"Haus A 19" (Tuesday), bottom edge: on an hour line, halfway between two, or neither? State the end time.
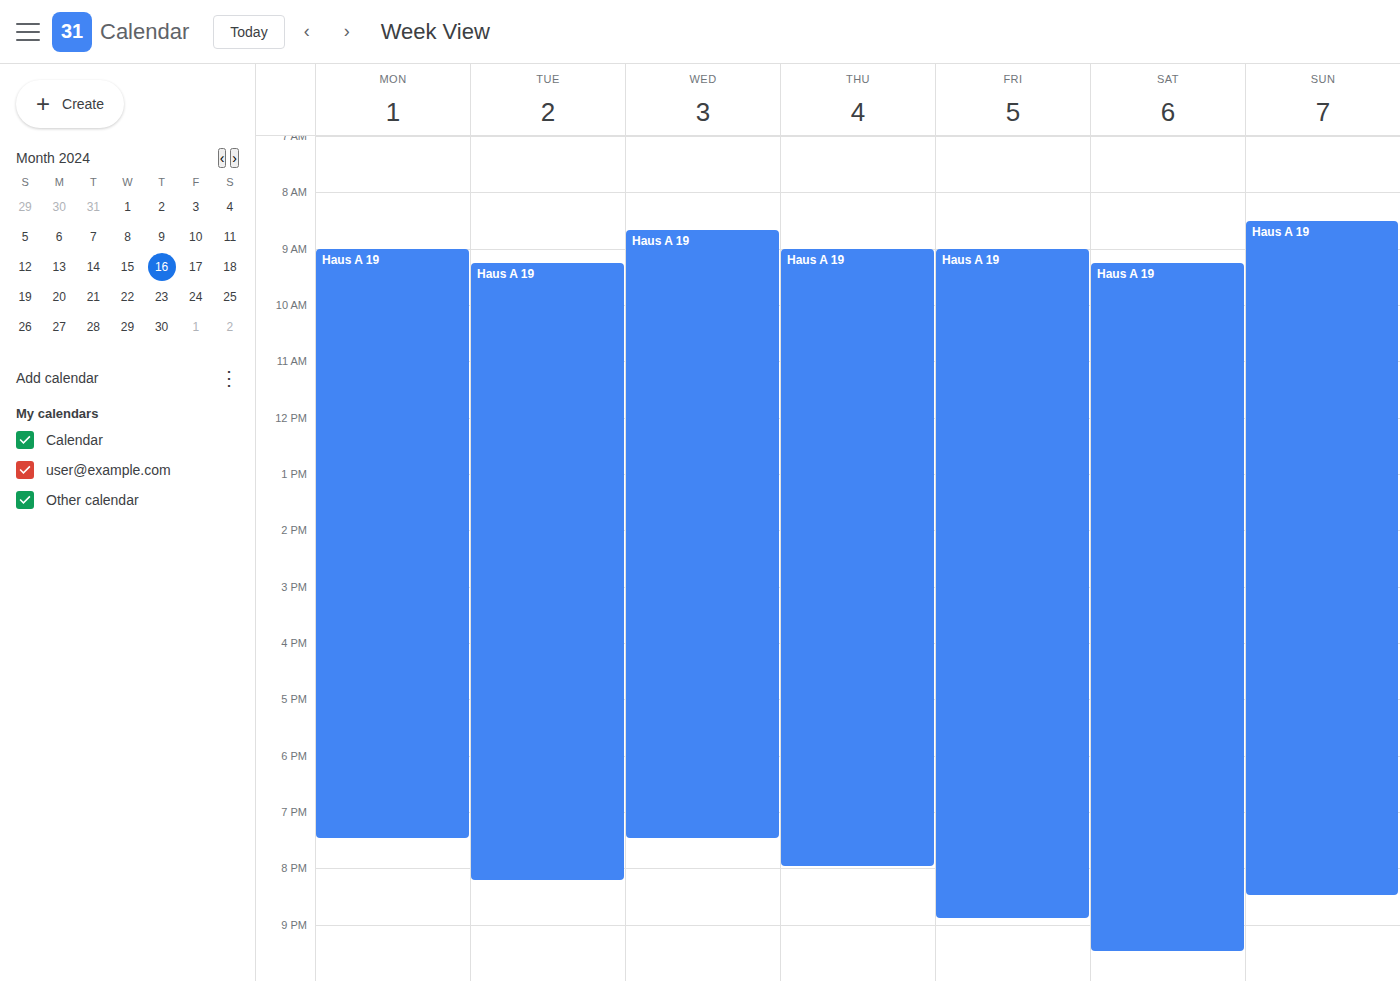
8:15 PM -- neither: a quarter of the way from the 8 PM line to the 9 PM line.